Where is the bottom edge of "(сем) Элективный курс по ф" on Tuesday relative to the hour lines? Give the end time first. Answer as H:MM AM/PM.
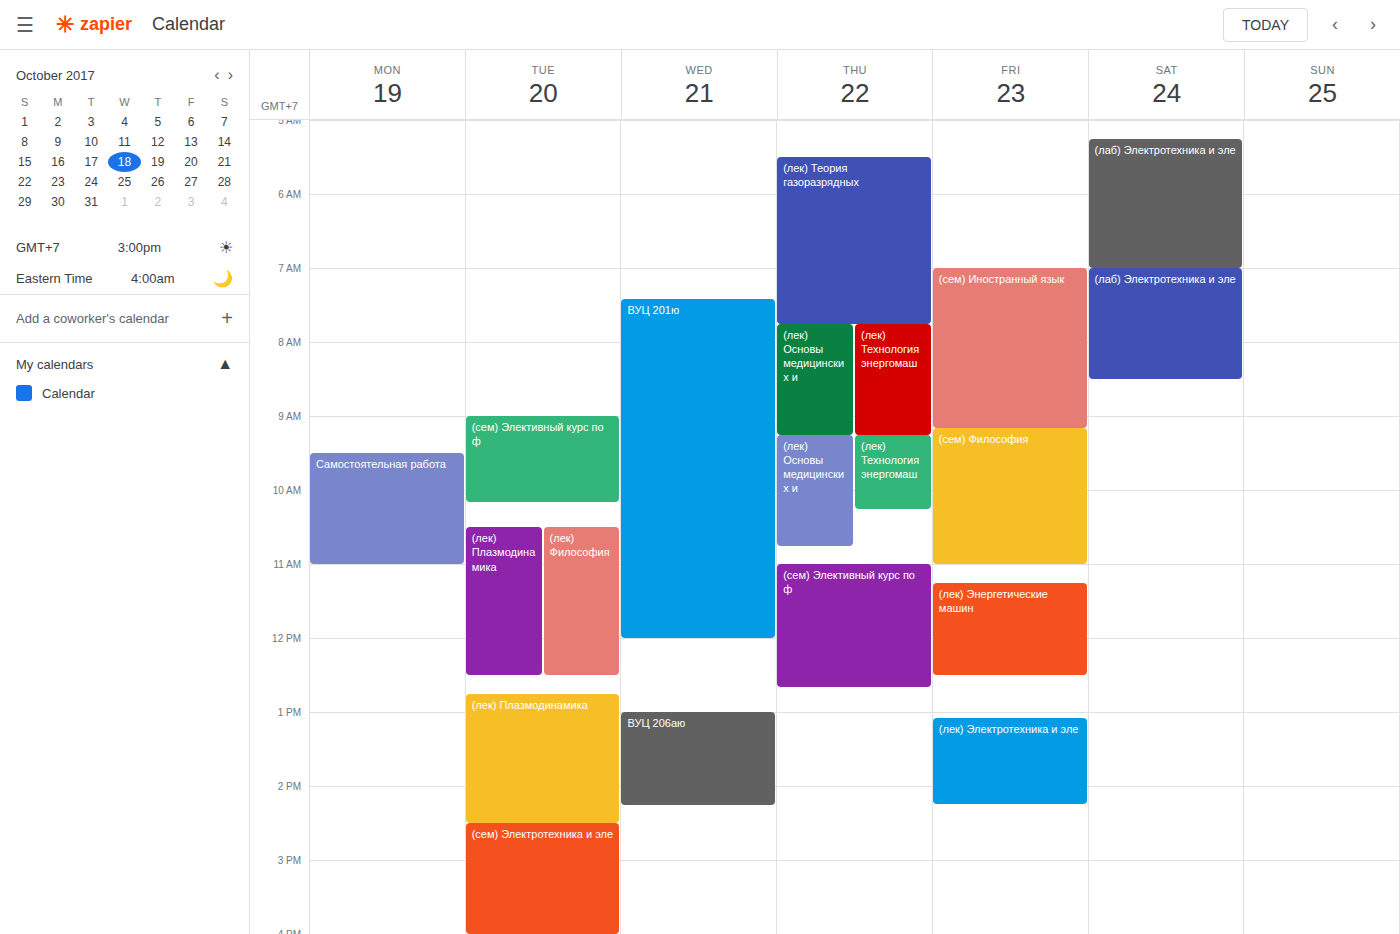
10:10 AM -- neither: 10 minutes below the 10 AM line and 50 minutes above the 11 AM line.